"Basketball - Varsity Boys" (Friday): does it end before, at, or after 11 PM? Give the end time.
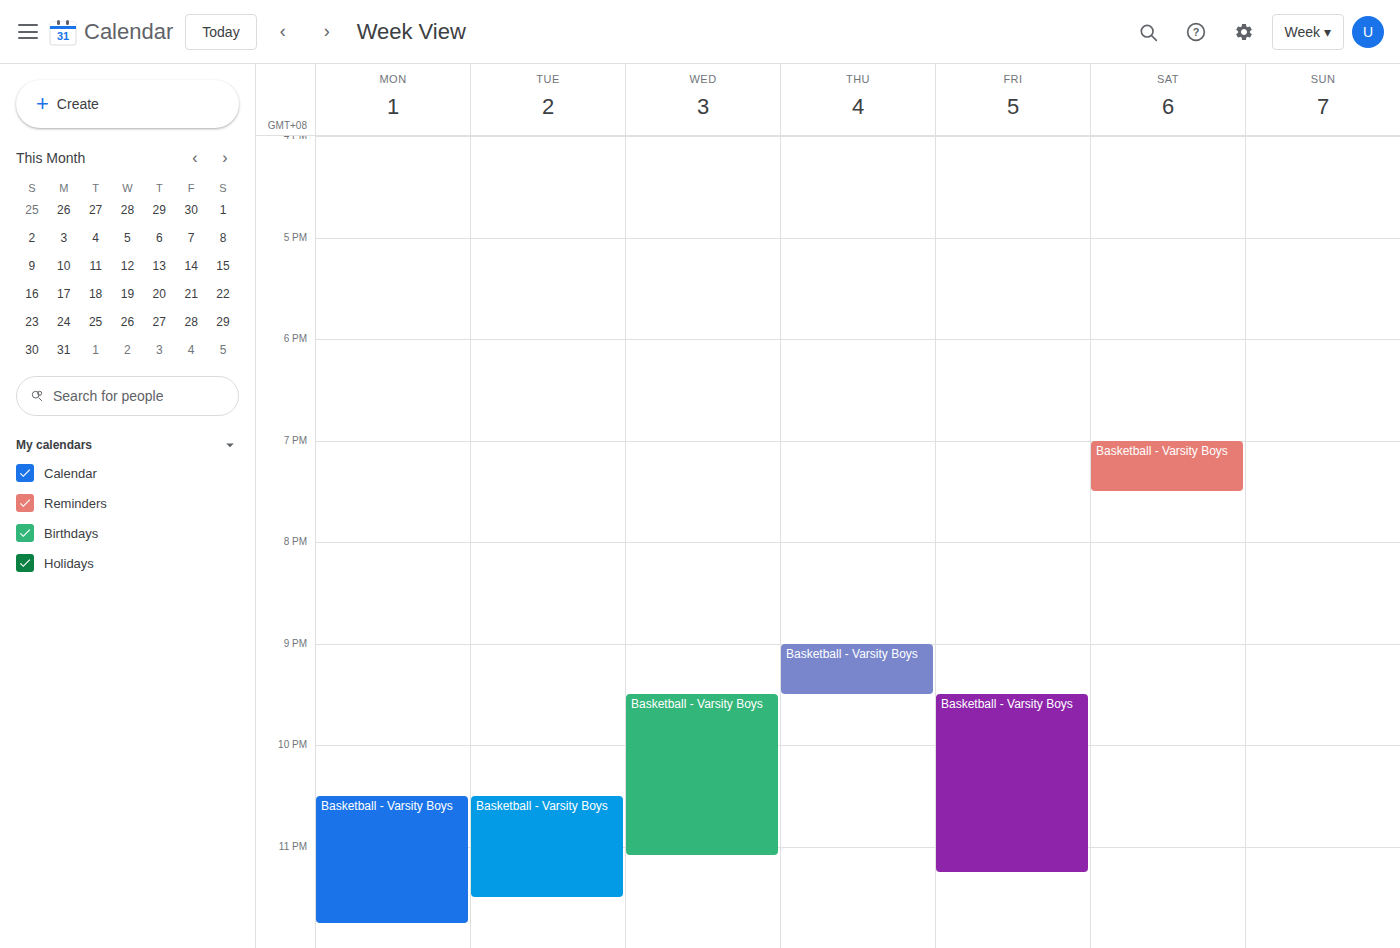
11:15 PM -- after 11 PM, 15 minutes below the 11 PM line.